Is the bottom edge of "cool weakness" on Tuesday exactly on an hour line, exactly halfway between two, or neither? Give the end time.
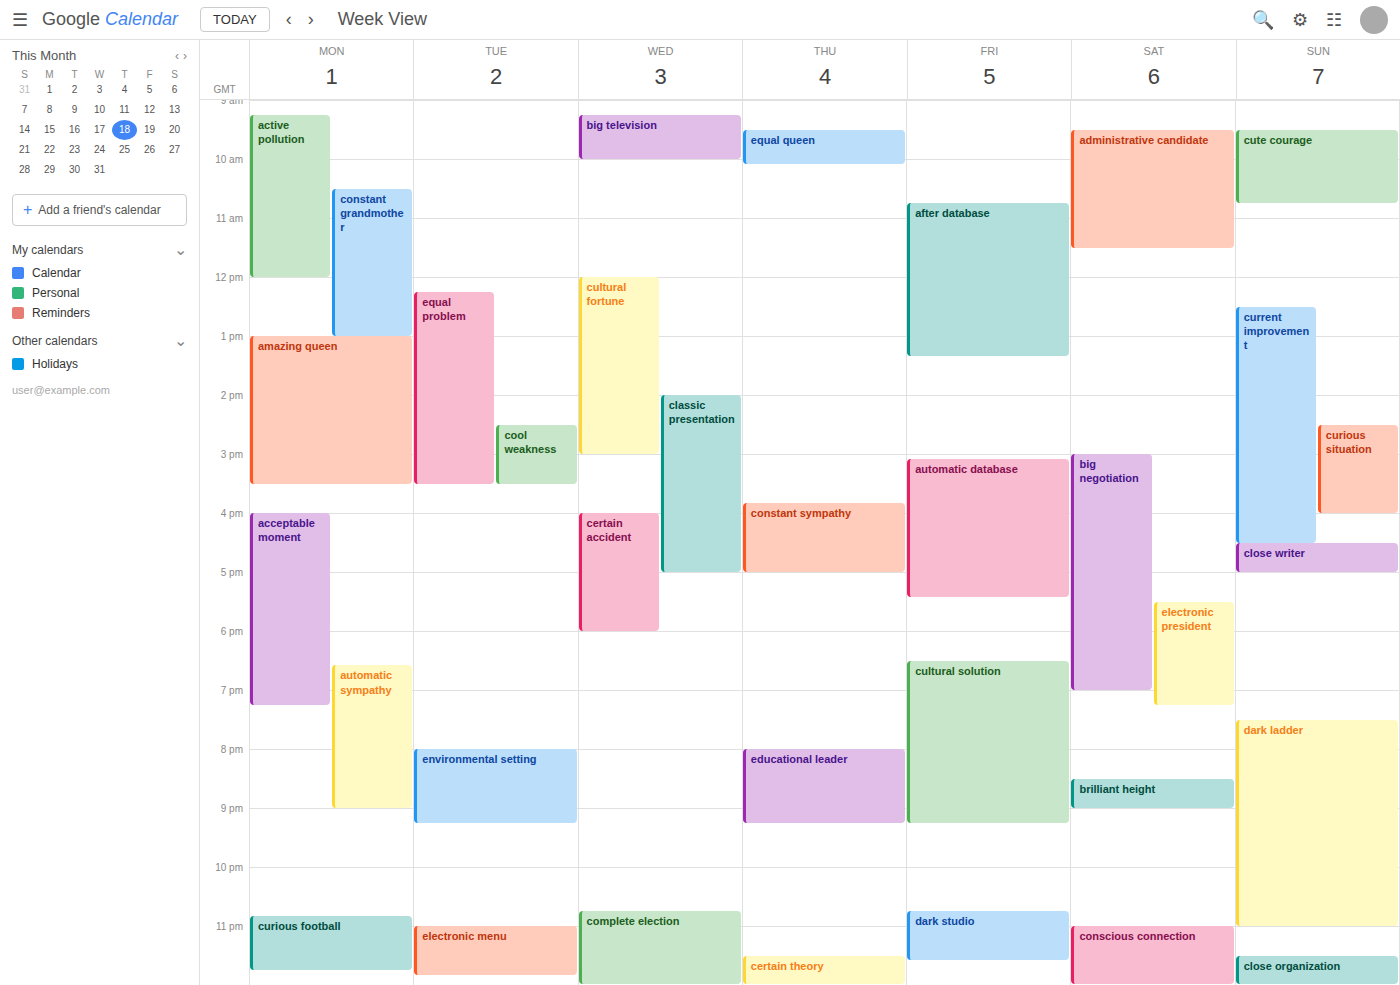
3:30 PM -- halfway between the 3 PM and 4 PM lines.